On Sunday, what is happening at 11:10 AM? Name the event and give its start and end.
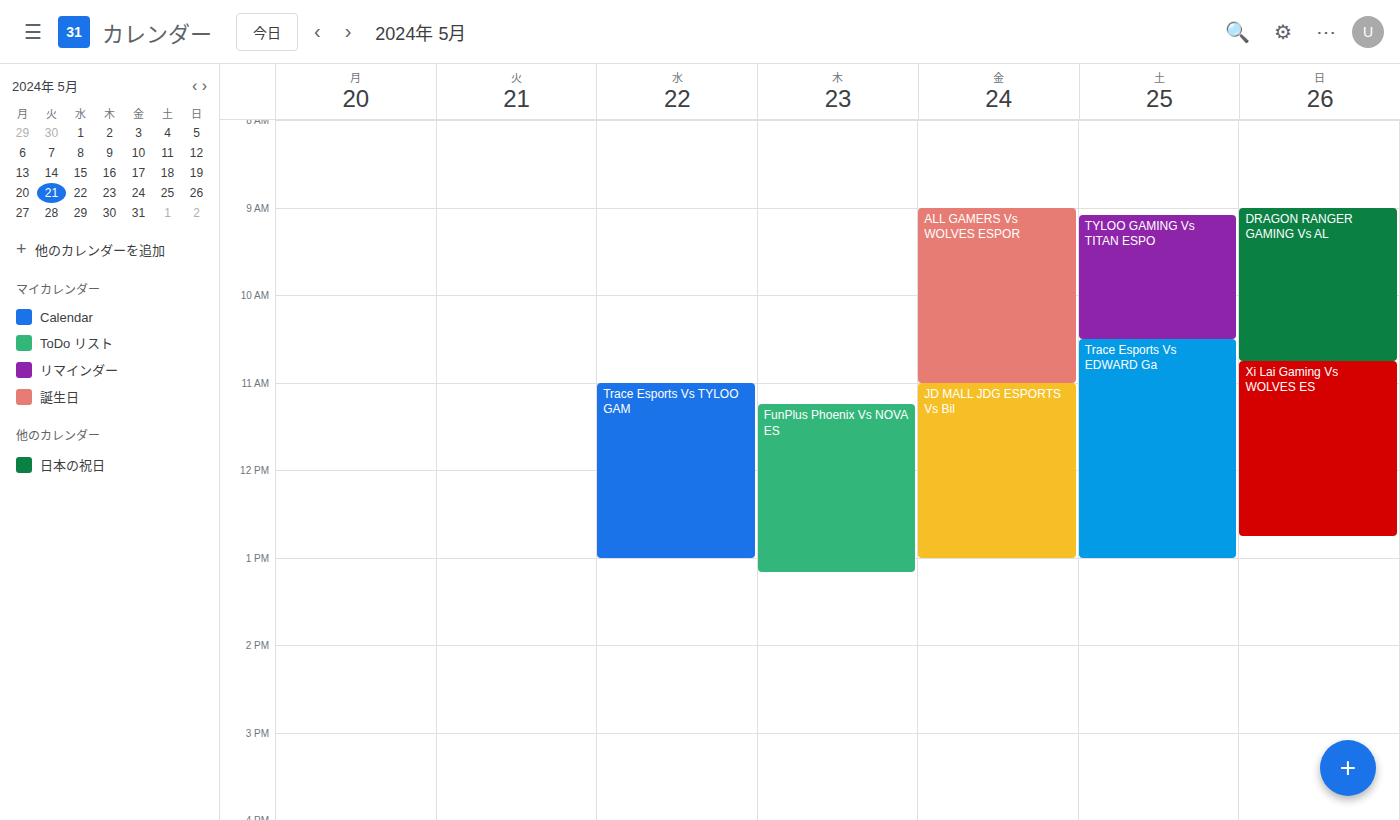
"Xi Lai Gaming Vs WOLVES ES", 10:45 AM to 12:45 PM